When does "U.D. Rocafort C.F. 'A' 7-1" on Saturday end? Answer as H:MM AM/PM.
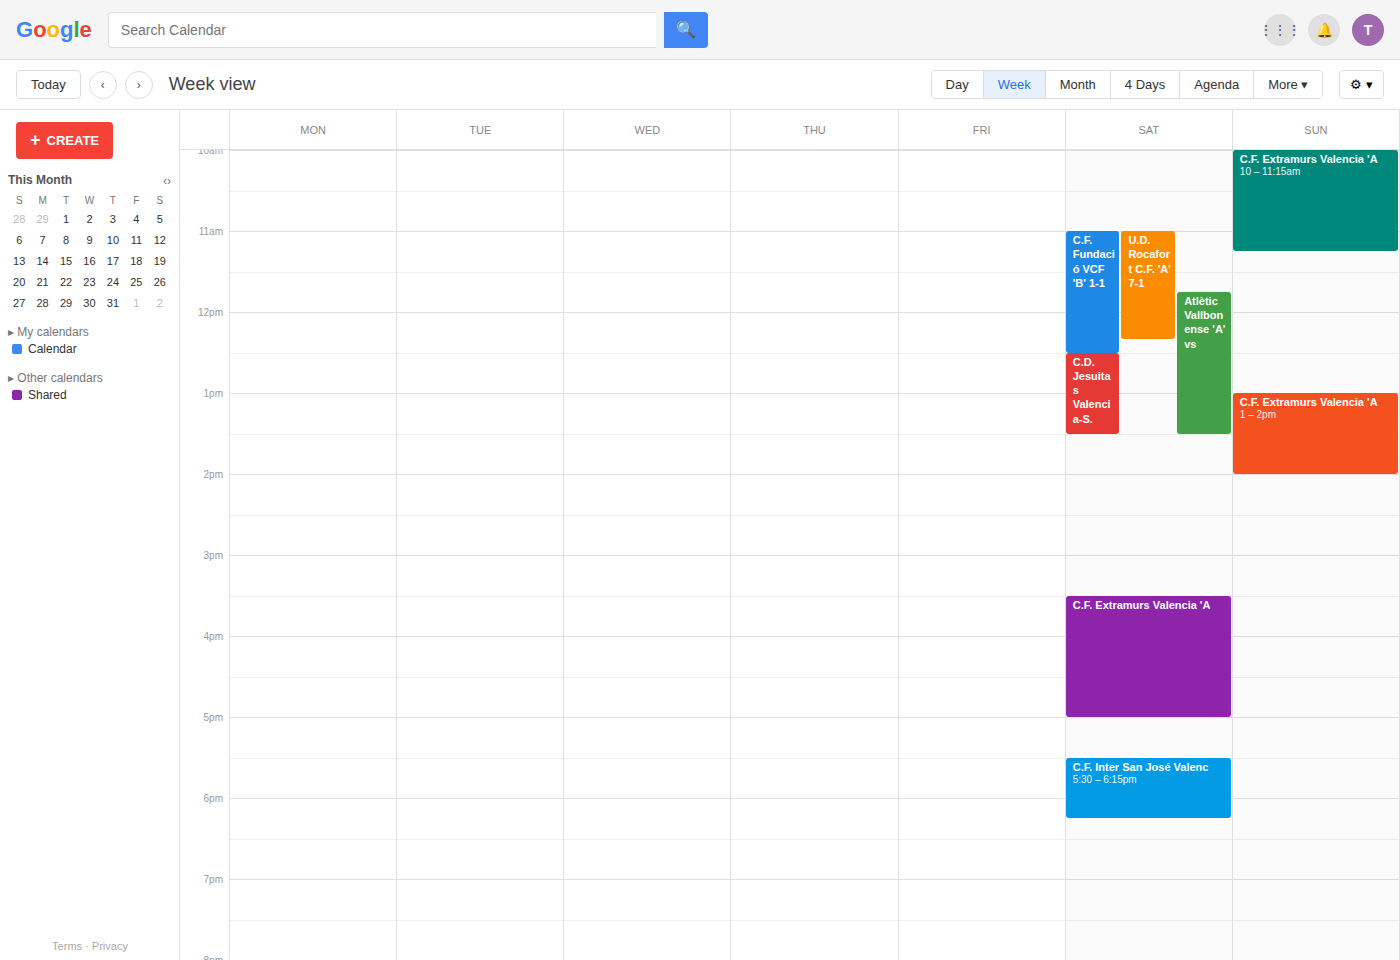
12:20 PM